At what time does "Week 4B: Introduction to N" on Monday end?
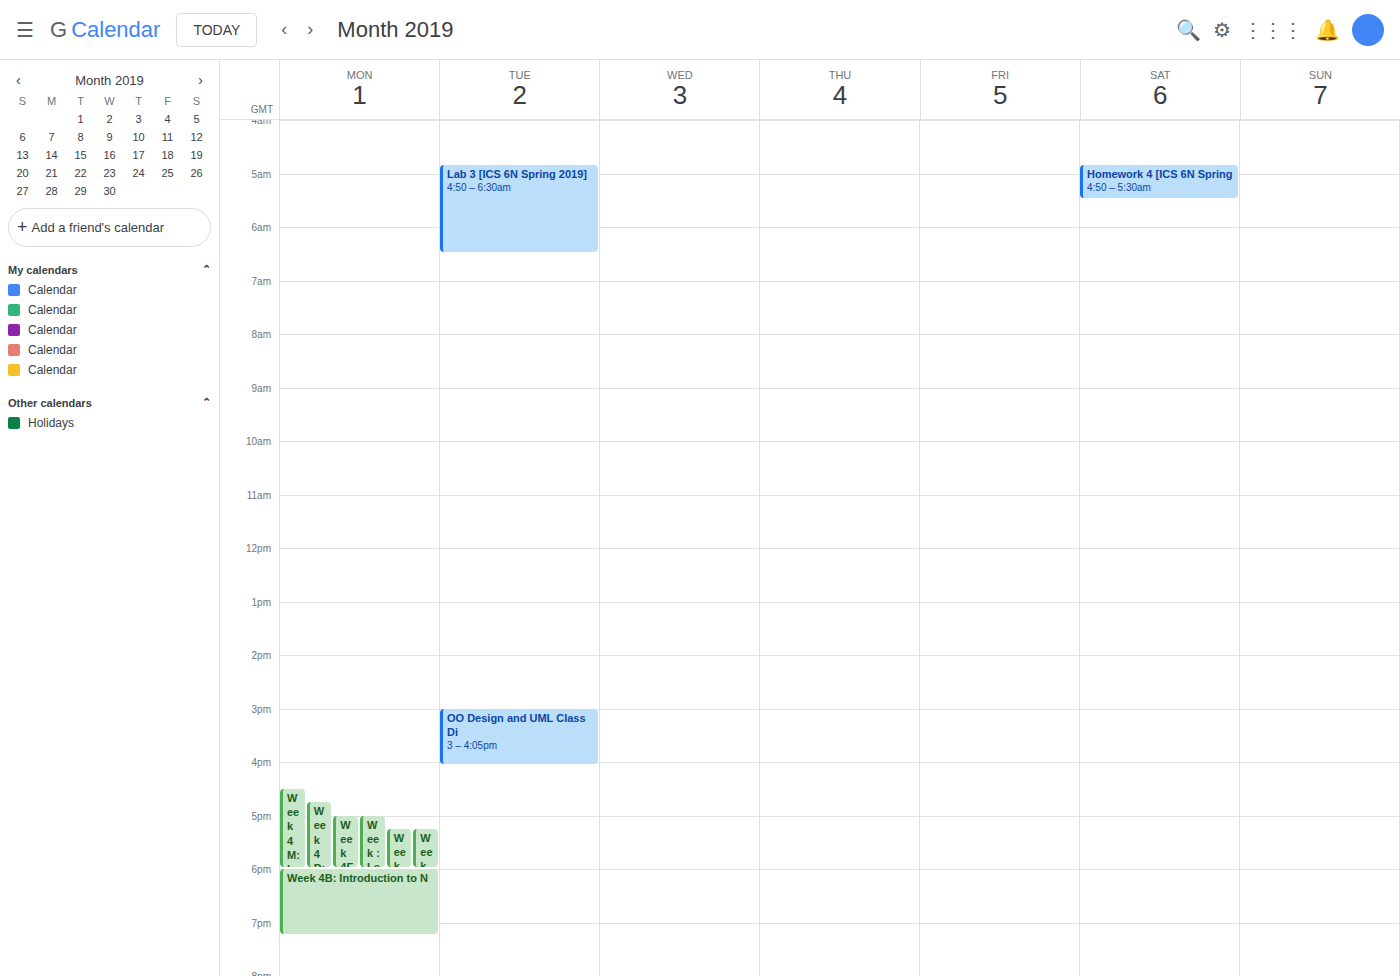
7:15 PM